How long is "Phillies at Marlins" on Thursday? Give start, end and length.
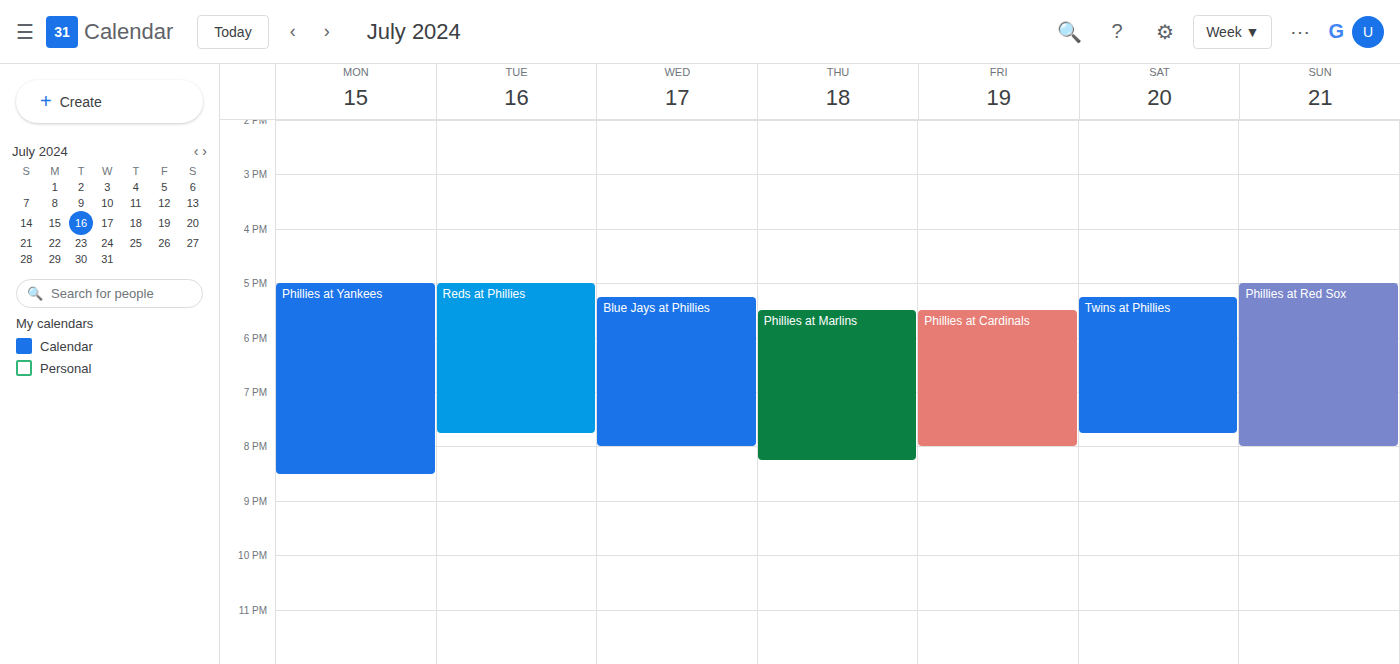
5:30 PM to 8:15 PM, 2 hours 45 minutes